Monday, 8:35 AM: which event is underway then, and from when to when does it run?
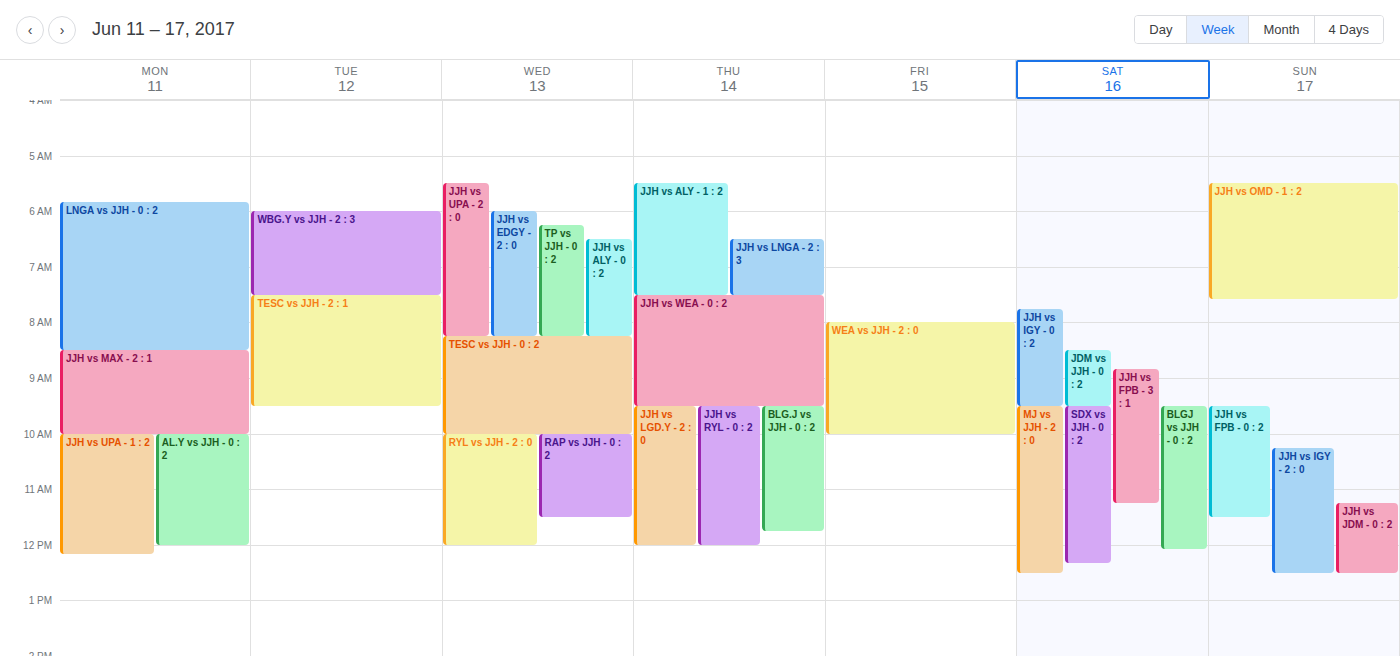
"JJH vs MAX - 2 : 1", 8:30 AM to 10:00 AM